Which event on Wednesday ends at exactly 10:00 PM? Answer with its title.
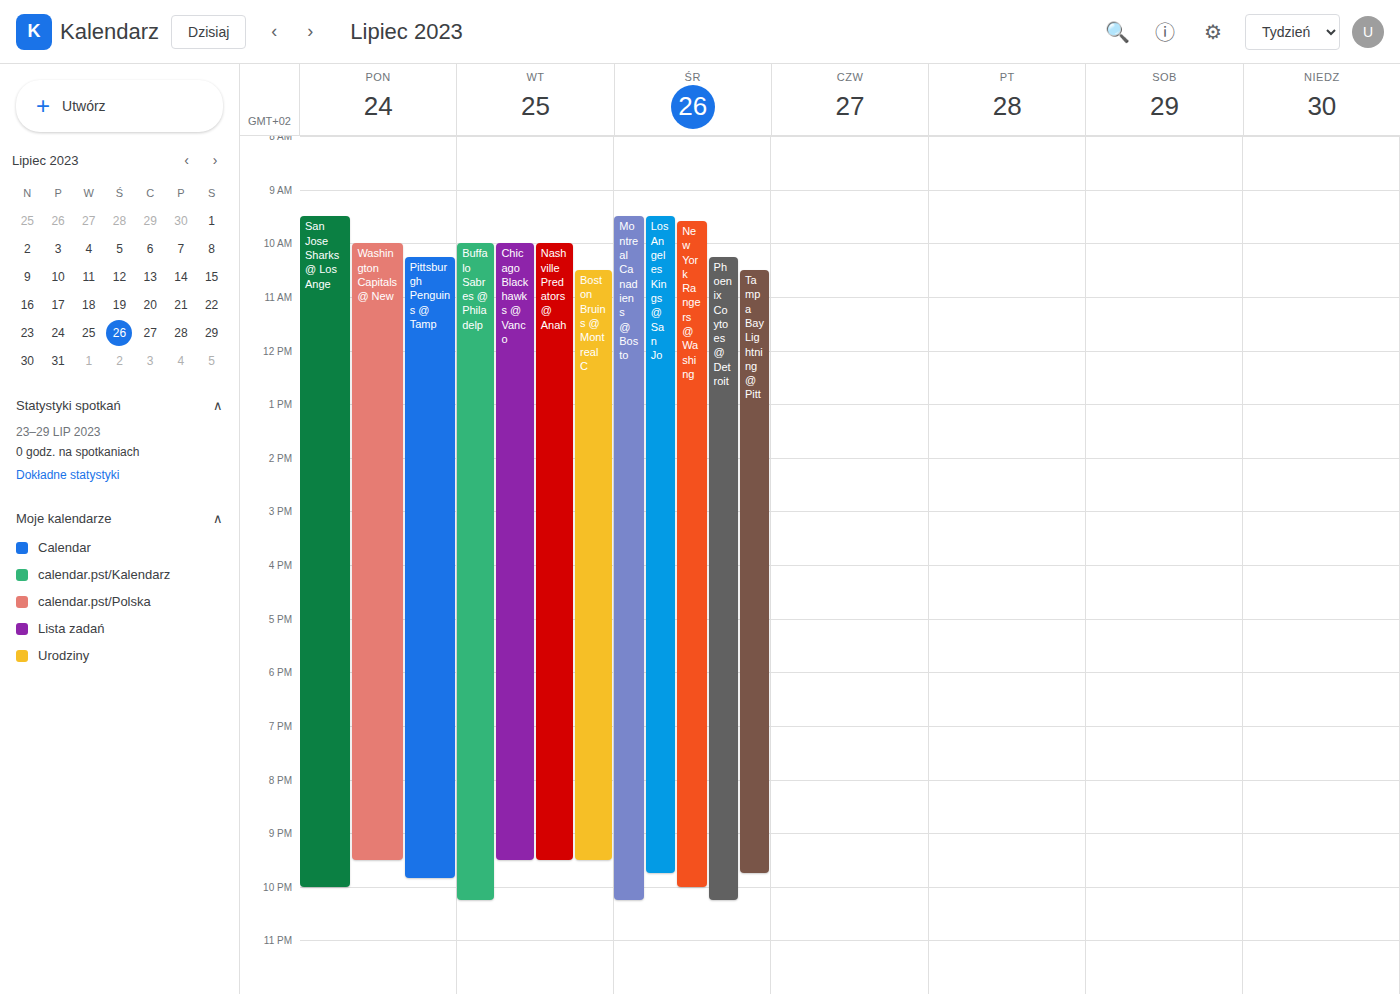
"New York Rangers @ Washing"